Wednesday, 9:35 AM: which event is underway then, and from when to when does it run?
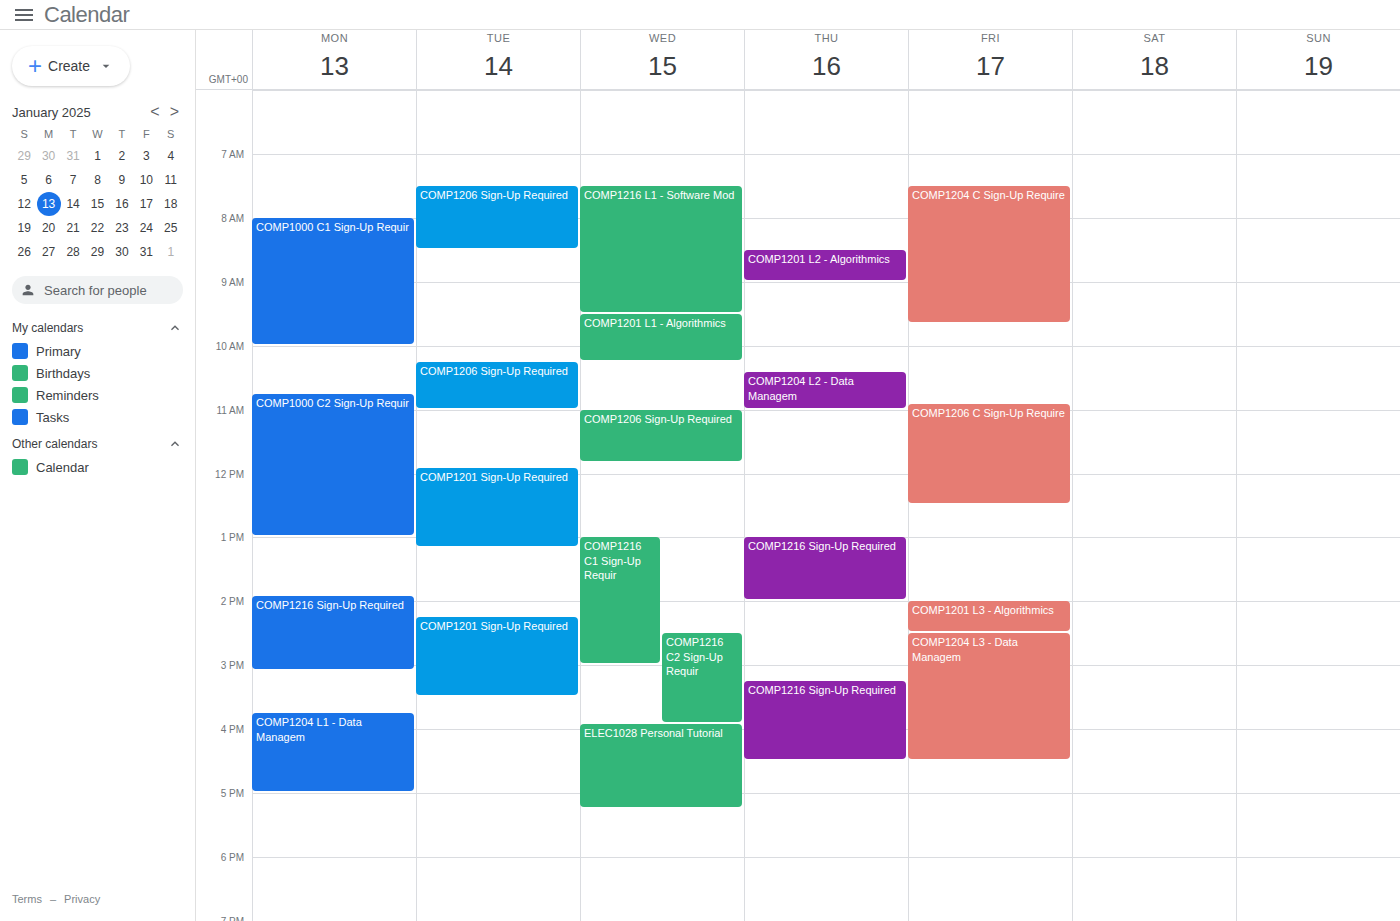
"COMP1201 L1 - Algorithmics", 9:30 AM to 10:15 AM